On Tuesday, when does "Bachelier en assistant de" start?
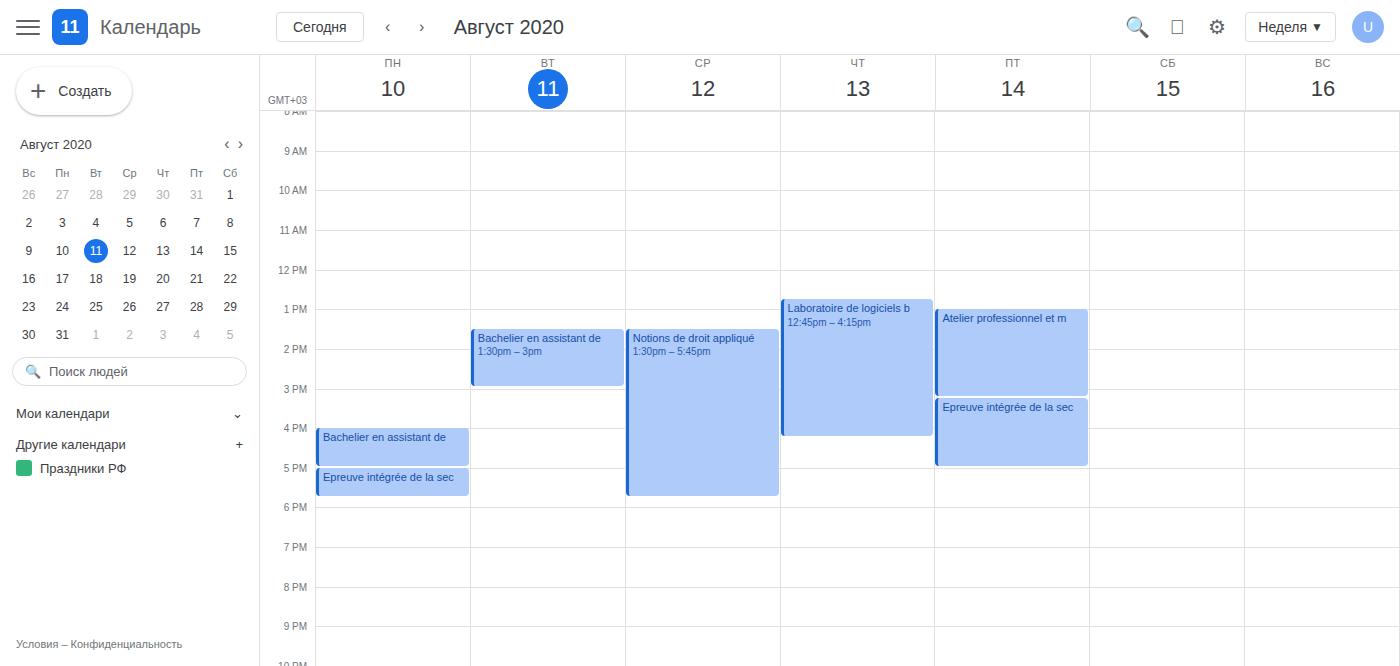
1:30 PM